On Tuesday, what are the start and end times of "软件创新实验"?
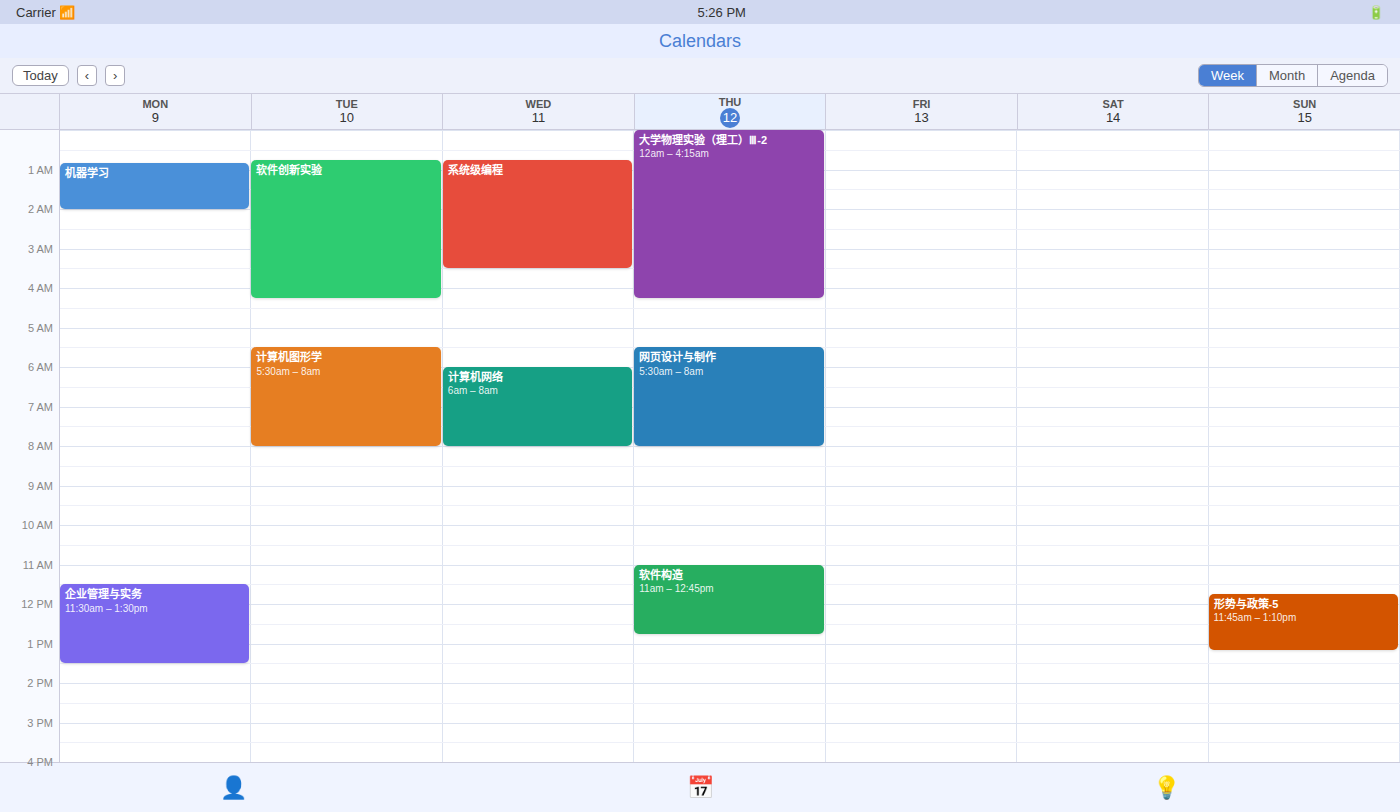
12:45 AM to 4:15 AM